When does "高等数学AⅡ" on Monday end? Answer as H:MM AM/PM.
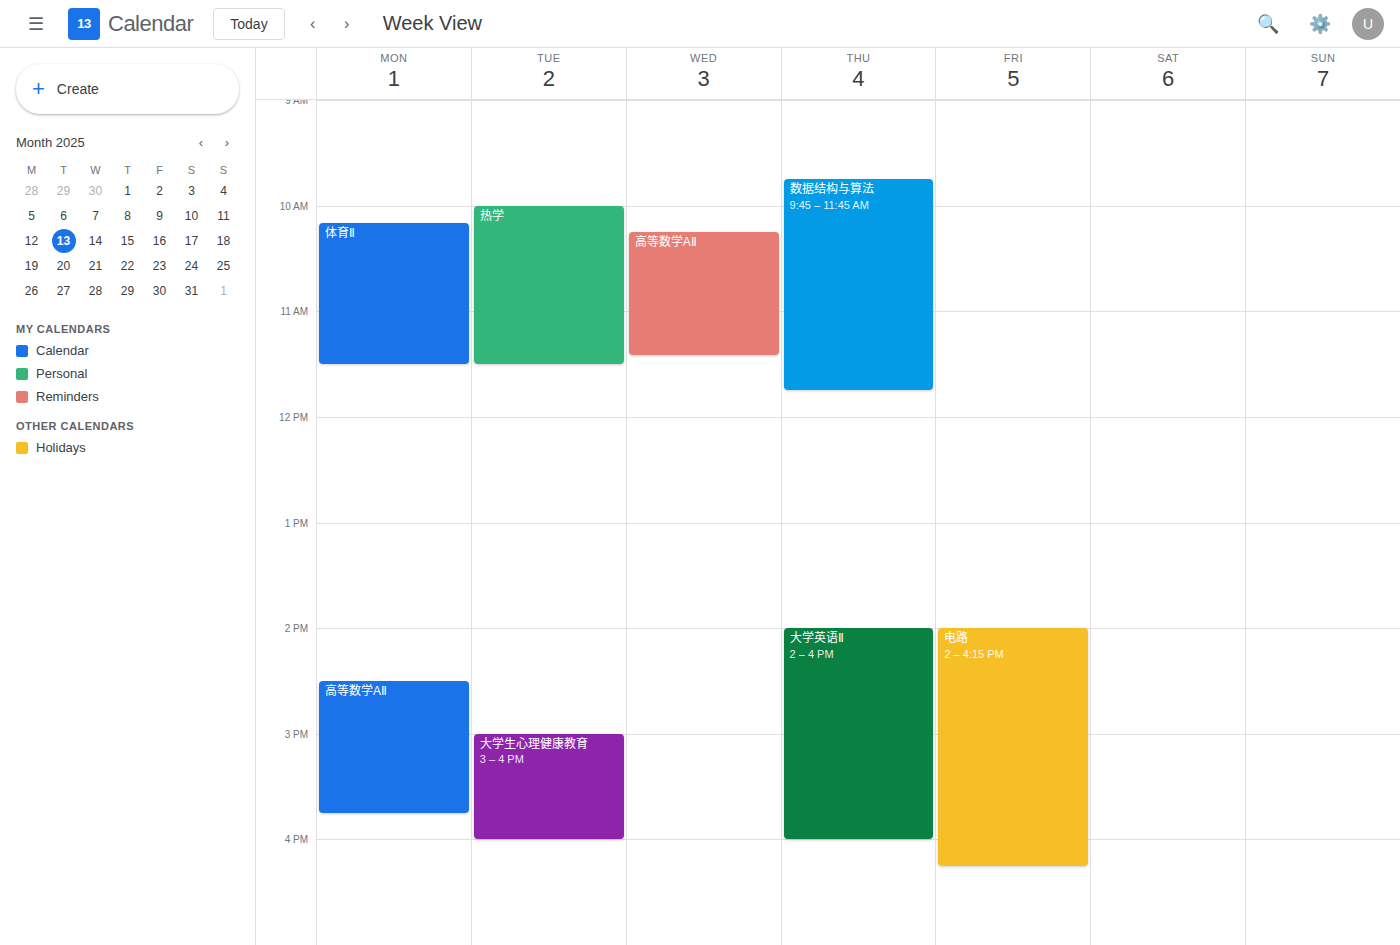
3:45 PM